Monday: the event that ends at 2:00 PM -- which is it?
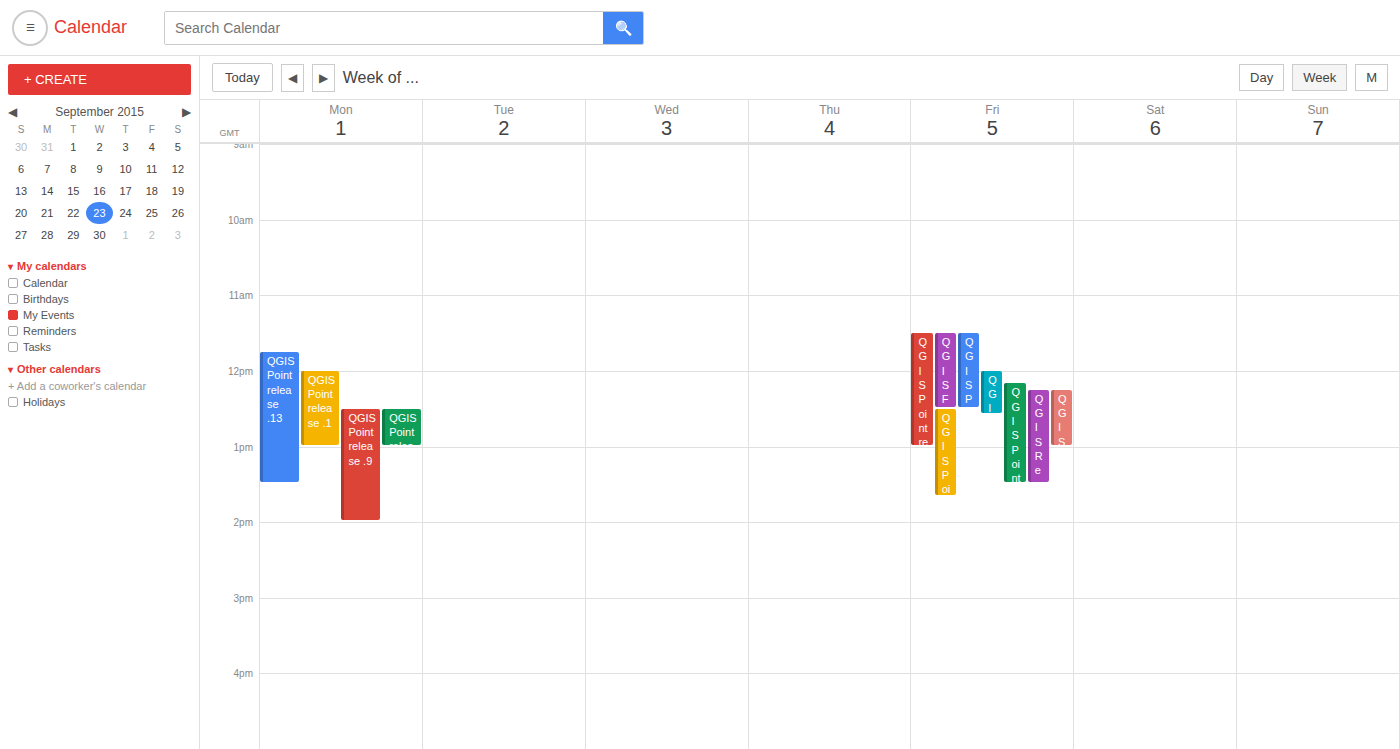
"QGIS Point release .9"